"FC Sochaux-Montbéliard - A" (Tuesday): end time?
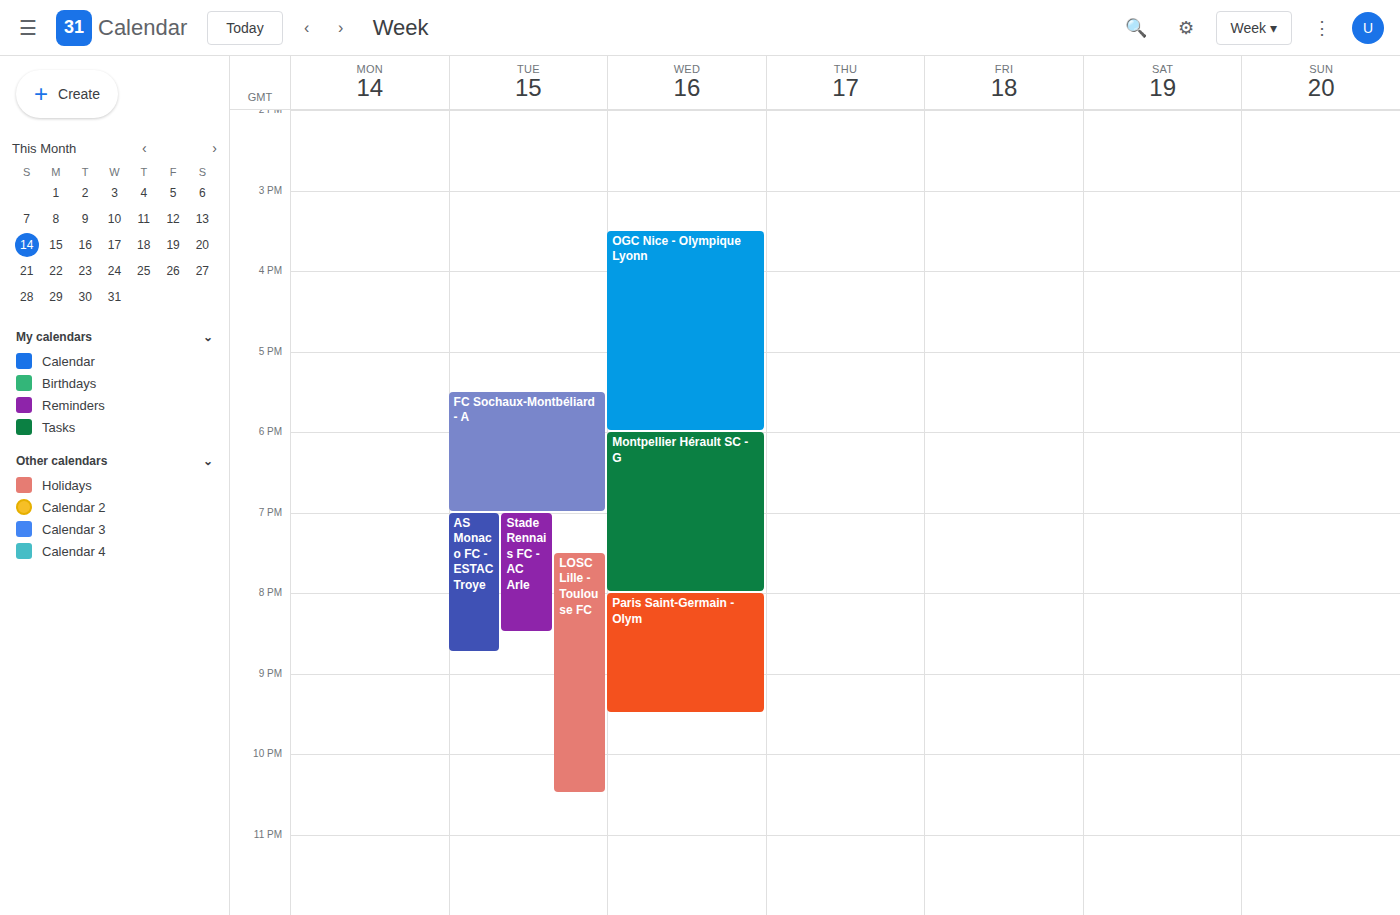
7:00 PM